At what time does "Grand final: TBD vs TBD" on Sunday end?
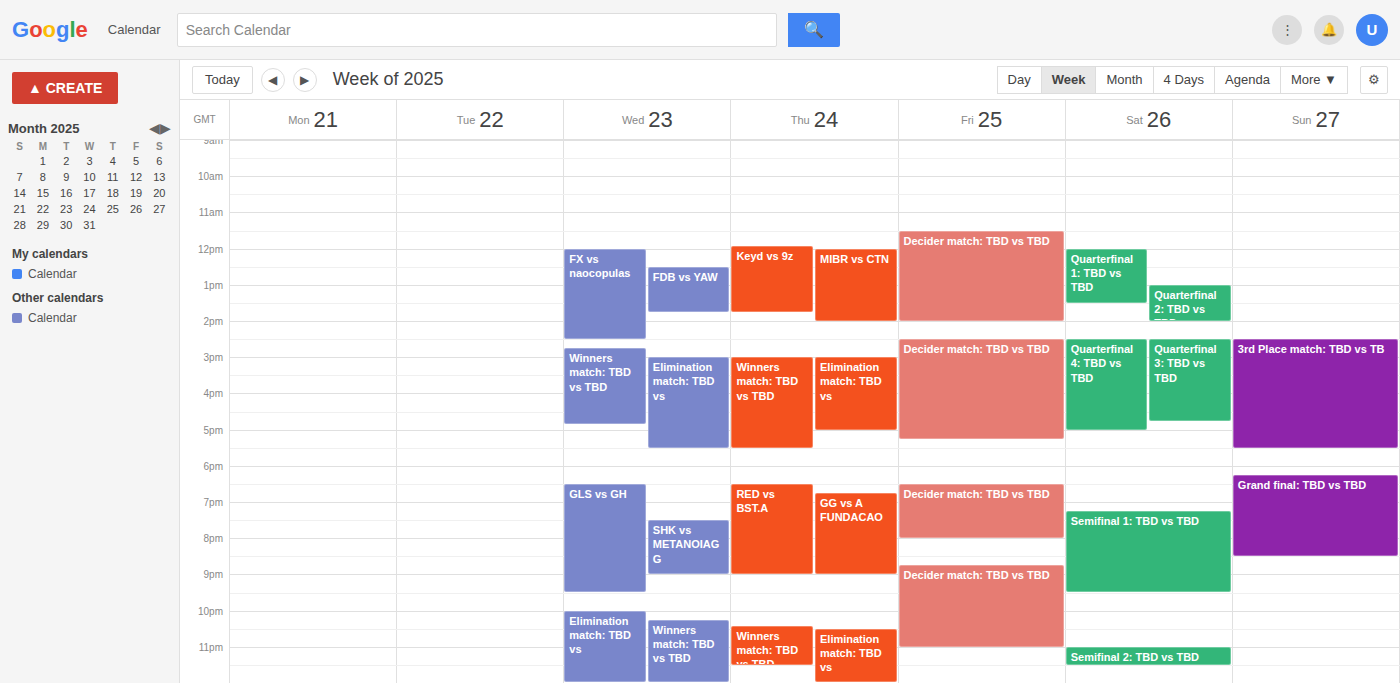
8:30 PM